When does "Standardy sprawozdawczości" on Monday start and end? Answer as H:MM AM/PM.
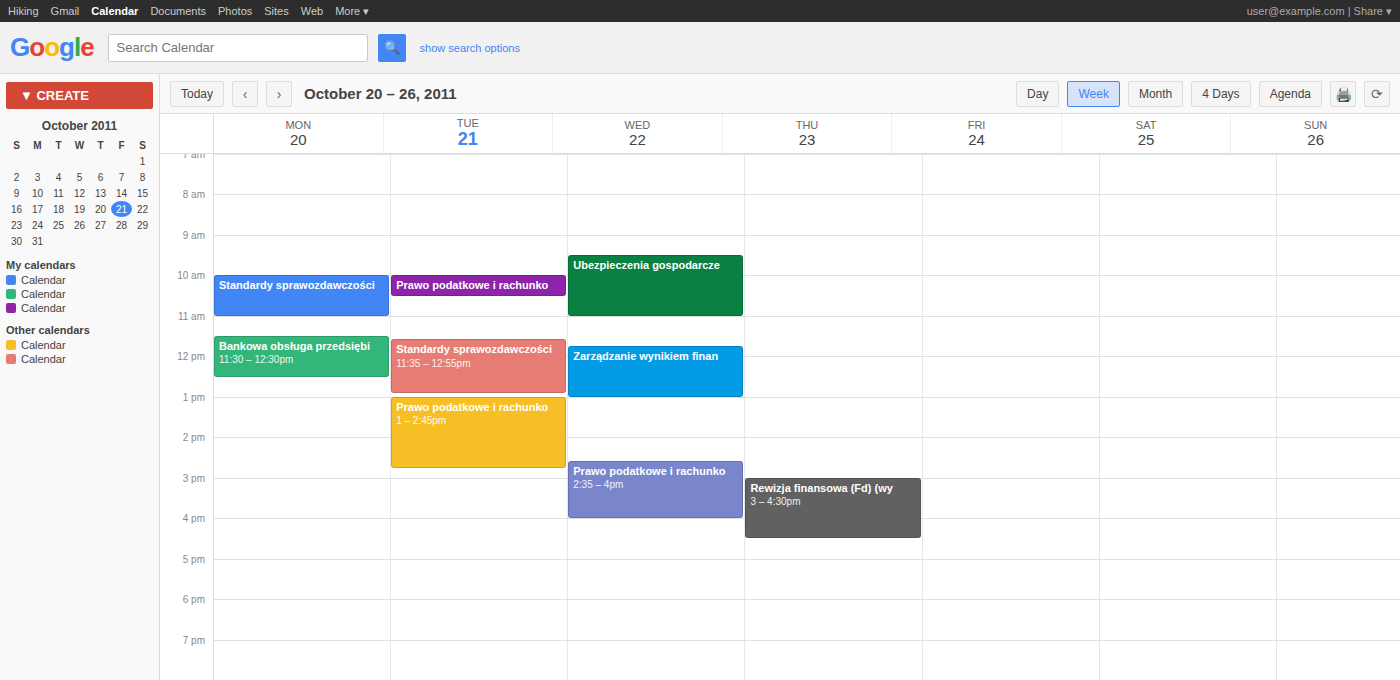
10:00 AM to 11:00 AM